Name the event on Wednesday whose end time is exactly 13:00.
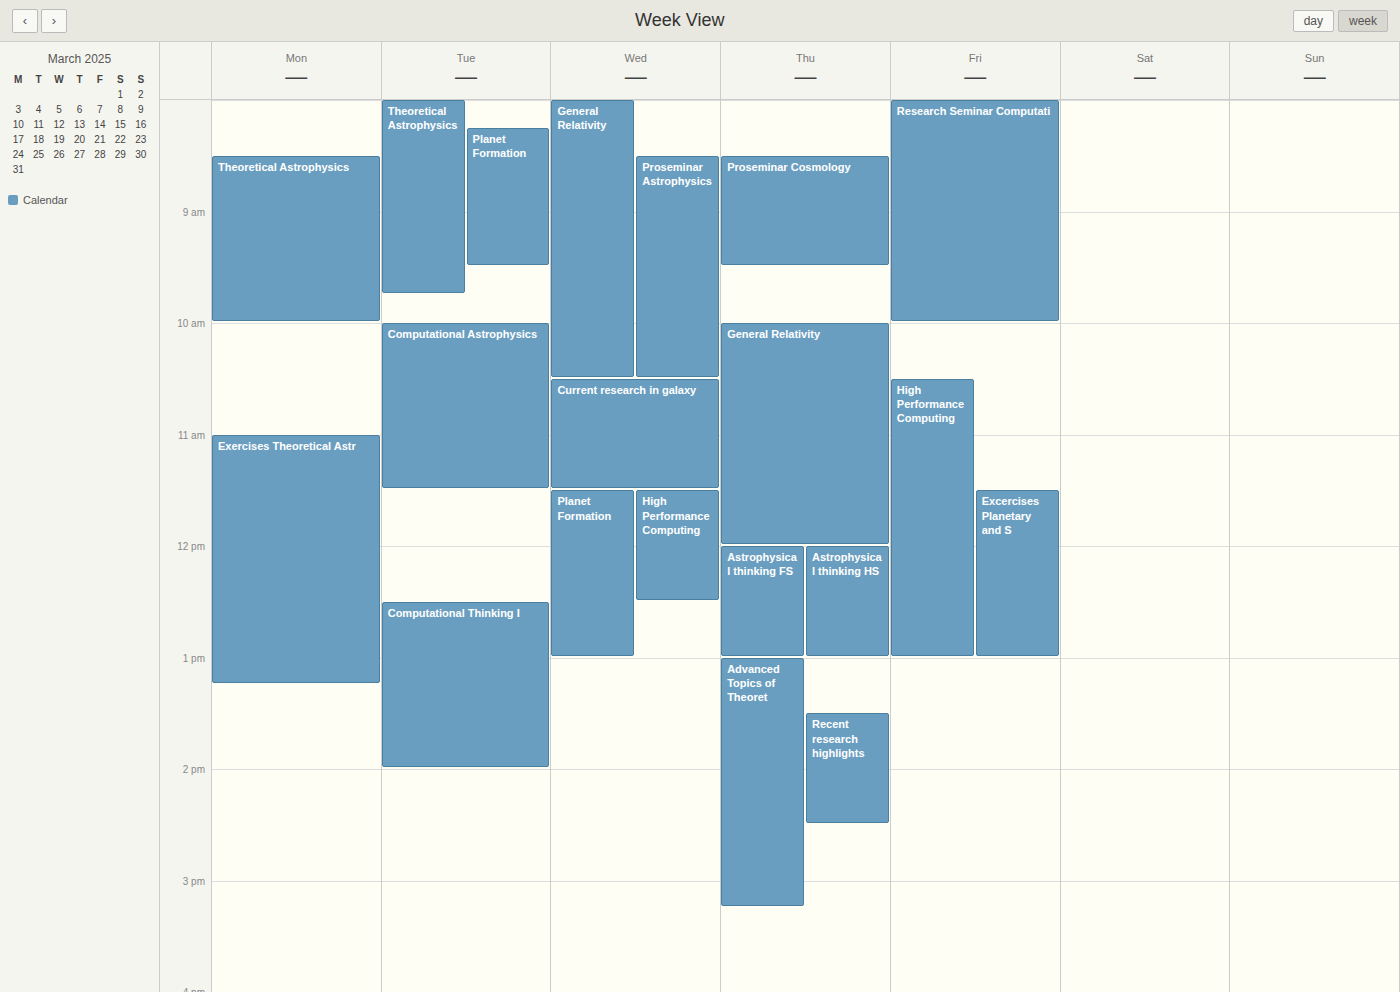
"Planet Formation"